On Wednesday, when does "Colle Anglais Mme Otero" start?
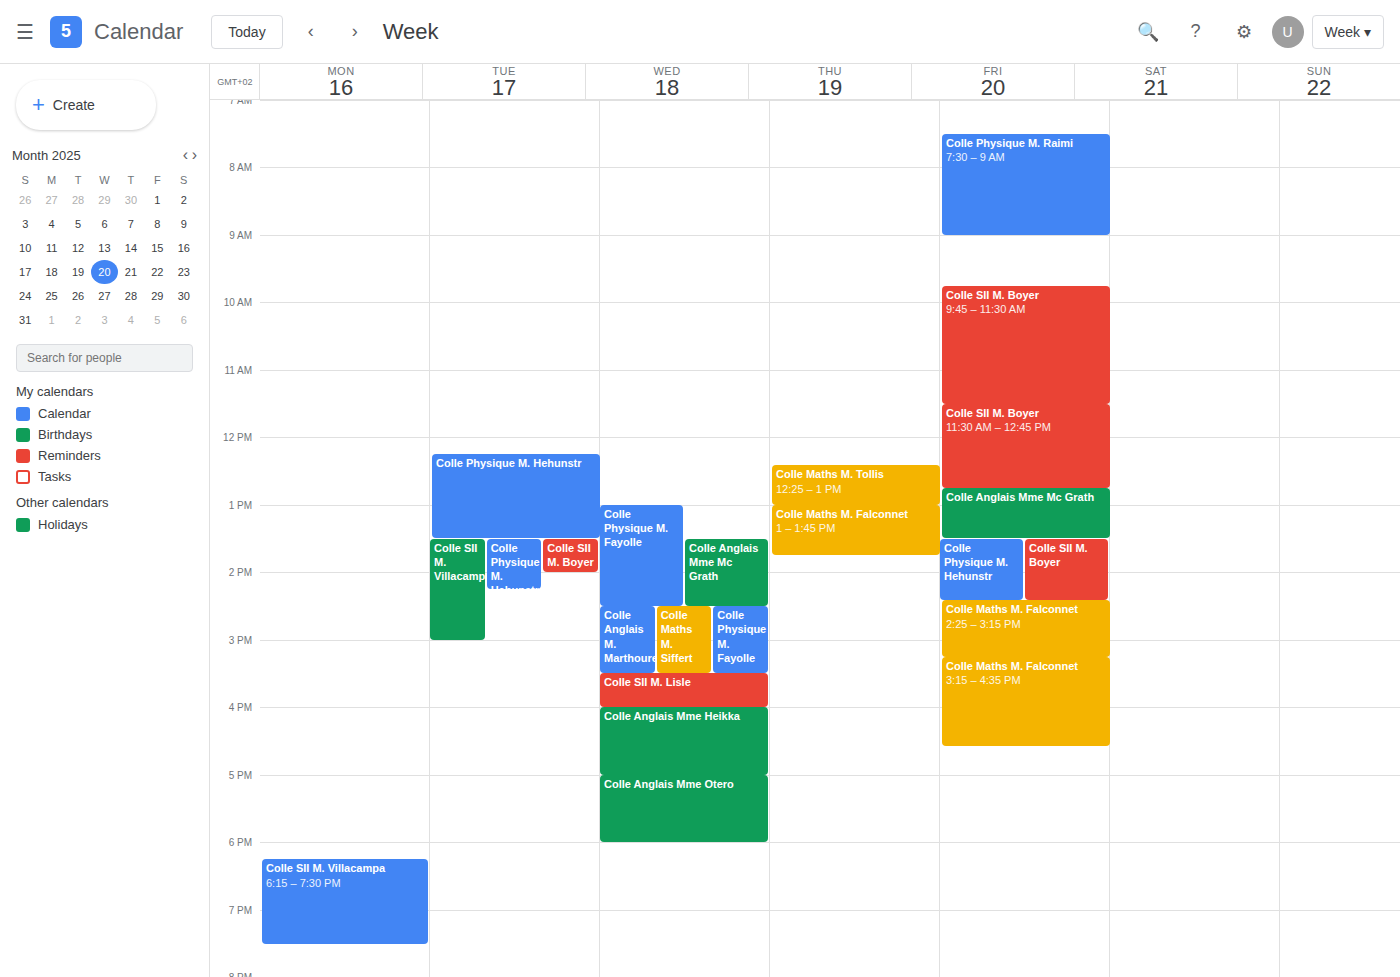
5:00 PM